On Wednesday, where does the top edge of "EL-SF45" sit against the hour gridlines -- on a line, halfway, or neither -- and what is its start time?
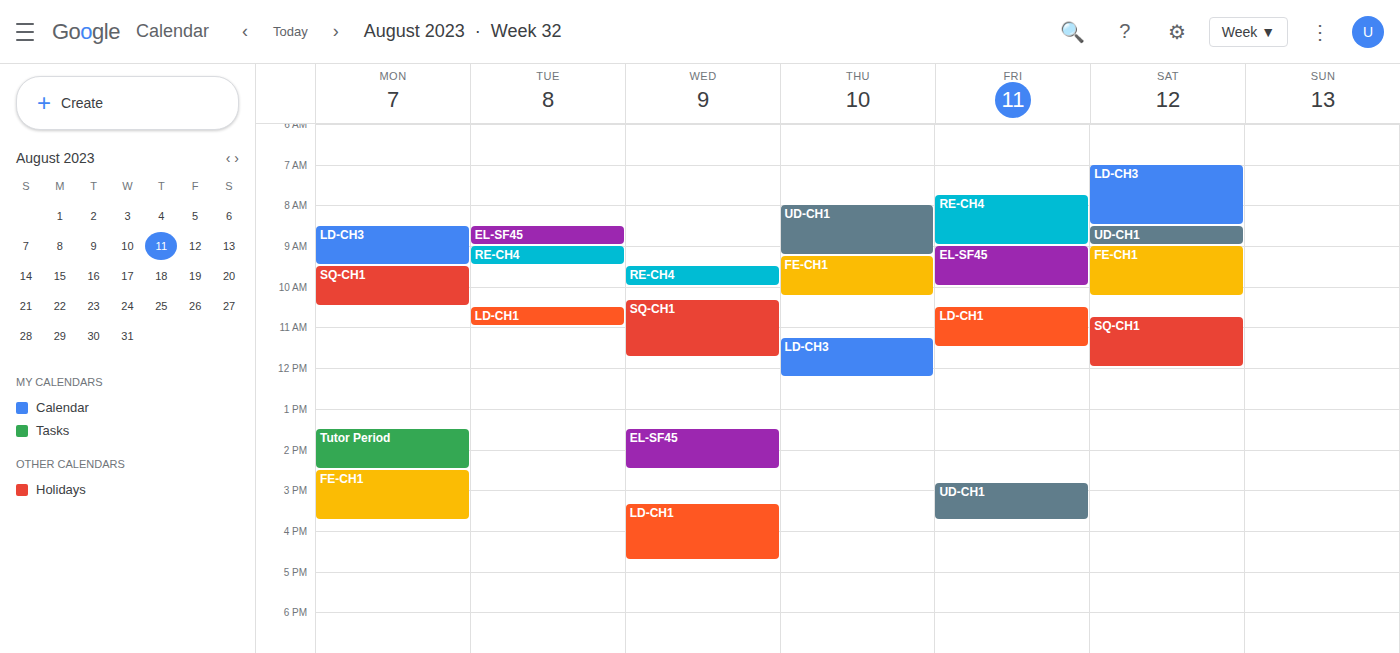
1:30 PM -- halfway between the 1 PM and 2 PM lines.